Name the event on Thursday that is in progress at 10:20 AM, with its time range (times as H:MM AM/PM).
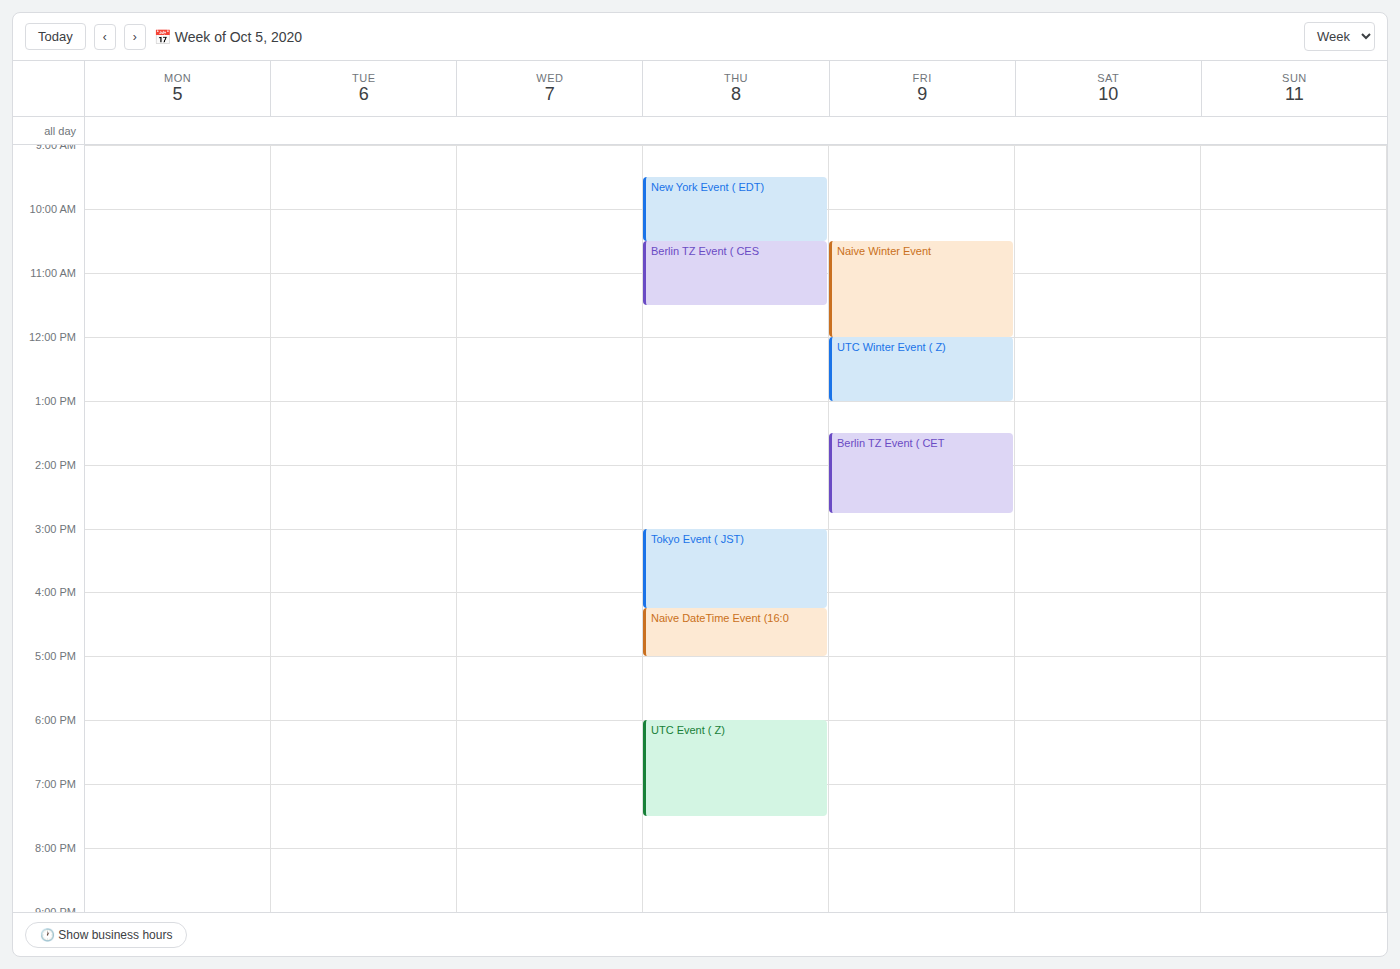
"New York Event ( EDT)", 9:30 AM to 10:30 AM